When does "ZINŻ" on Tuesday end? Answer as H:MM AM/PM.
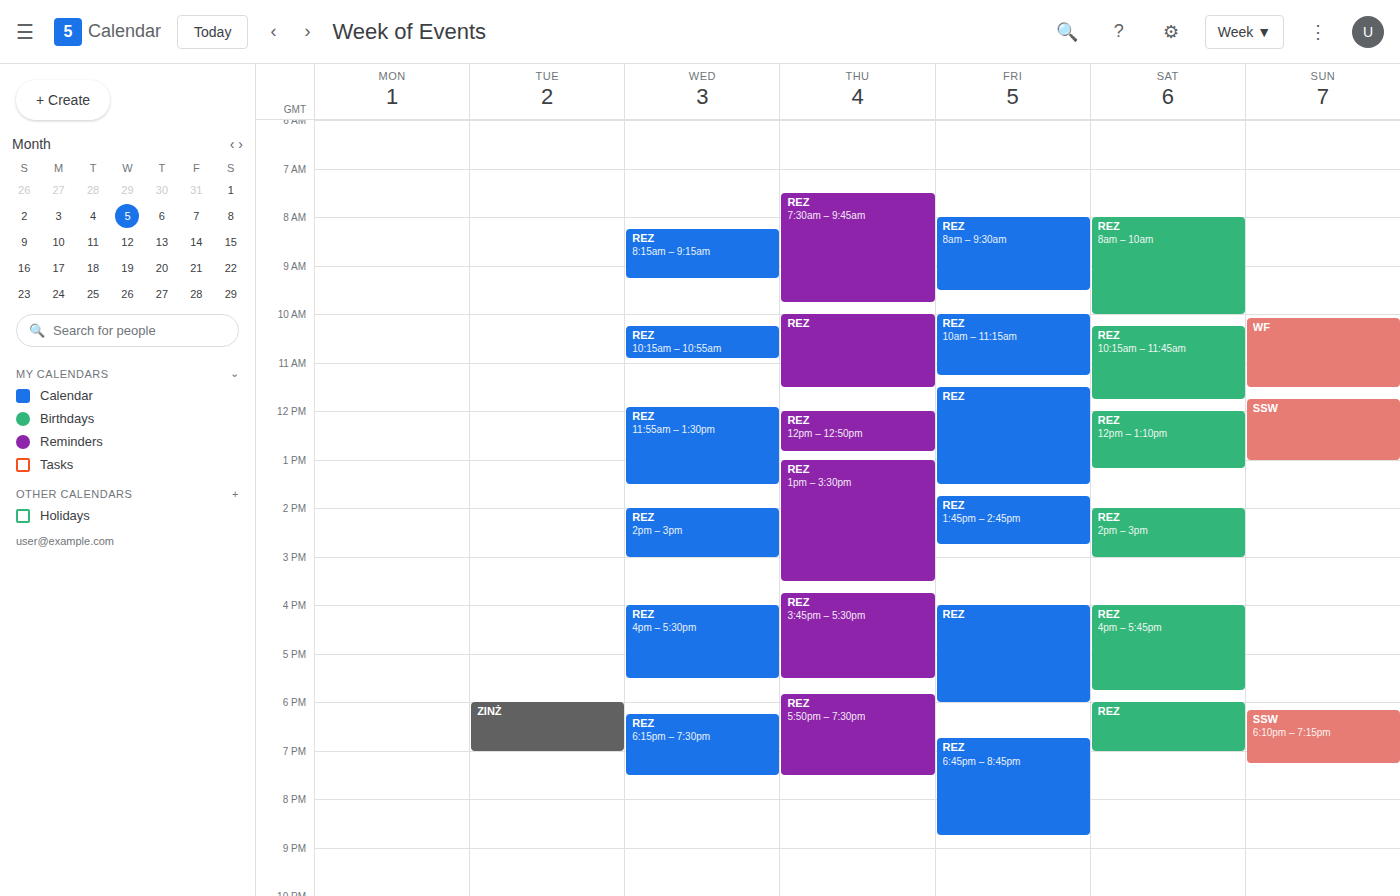
7:00 PM